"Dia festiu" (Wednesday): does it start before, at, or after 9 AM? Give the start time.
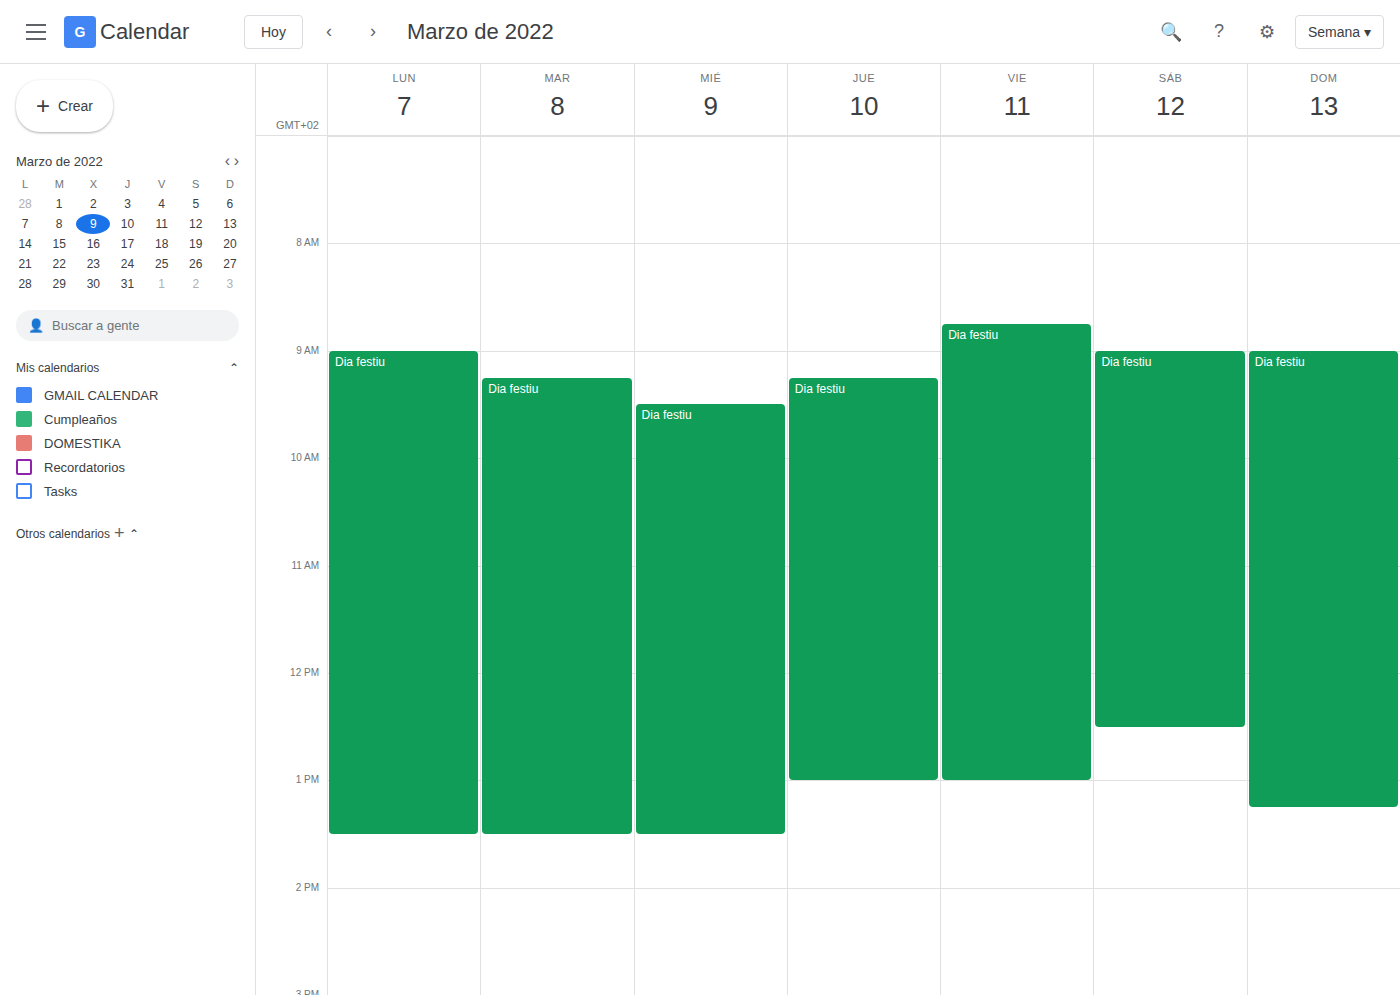
9:30 AM -- after 9 AM, 30 minutes below the 9 AM line.